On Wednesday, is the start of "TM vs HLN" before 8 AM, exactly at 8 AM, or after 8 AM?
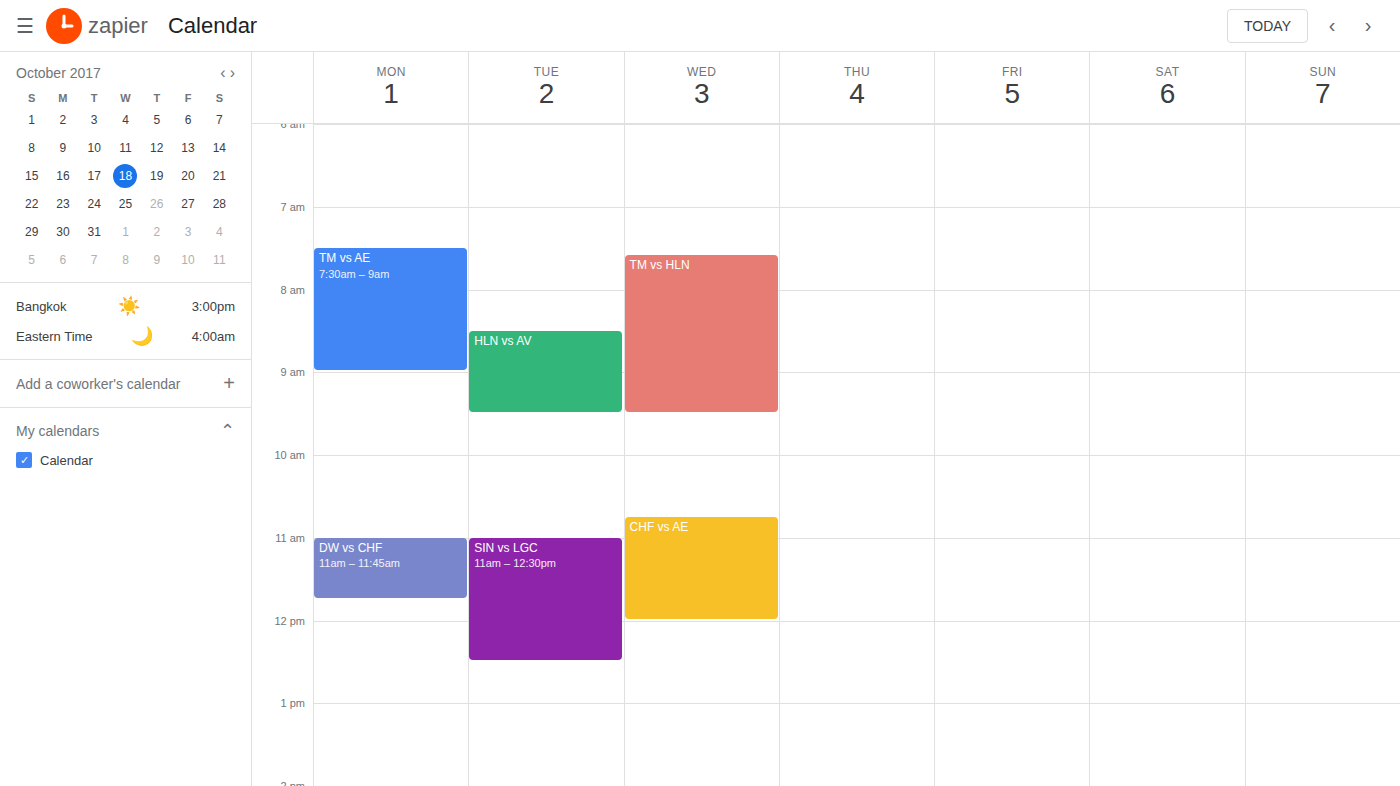
7:35 AM -- before 8 AM, 25 minutes above the 8 AM line.